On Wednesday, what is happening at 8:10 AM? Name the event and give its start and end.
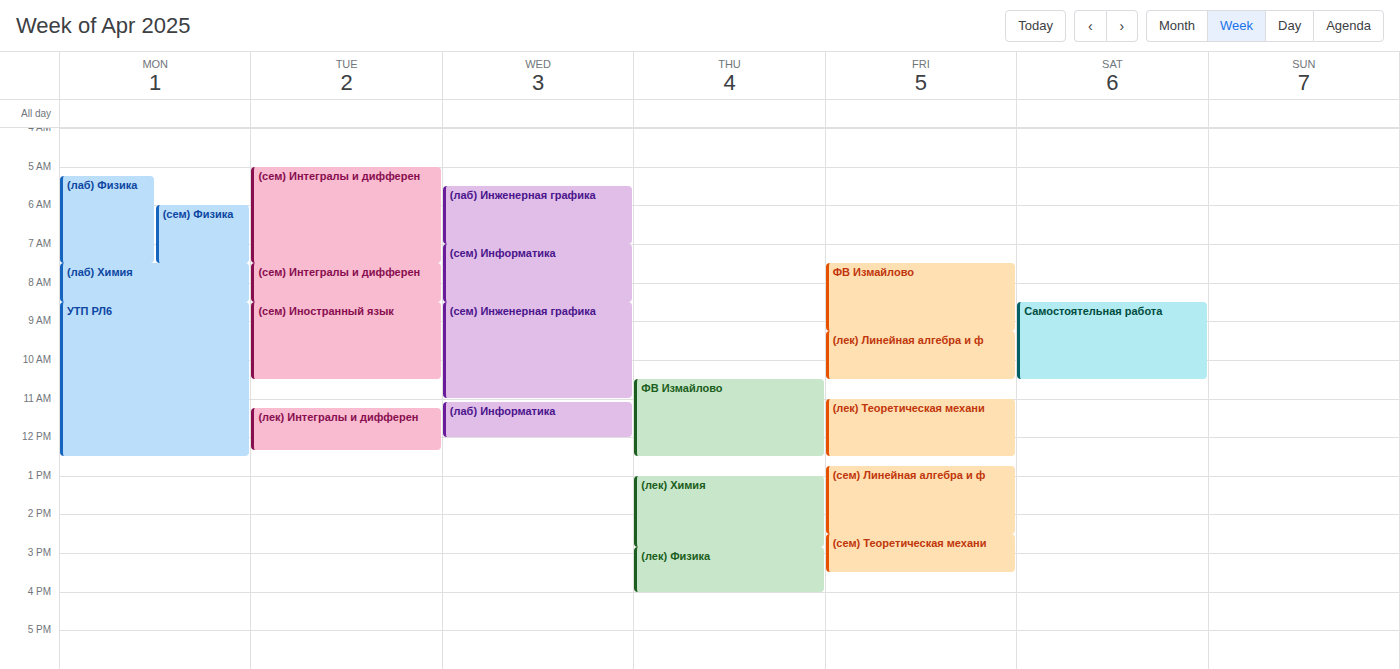
"(сем) Информатика", 7:00 AM to 8:30 AM